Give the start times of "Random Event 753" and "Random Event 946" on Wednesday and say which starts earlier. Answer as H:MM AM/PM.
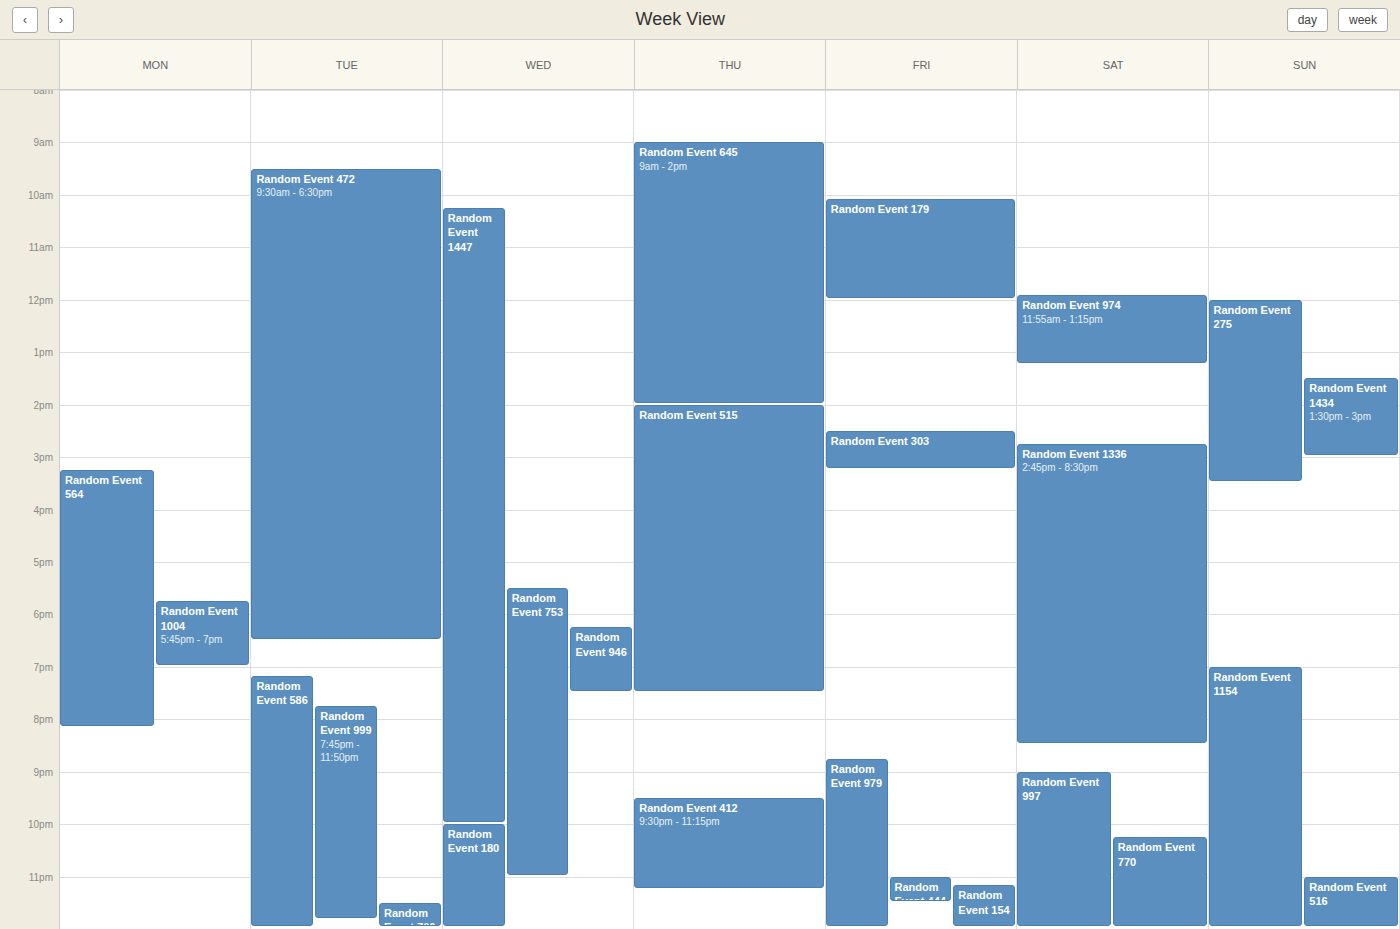
"Random Event 753" 5:30 PM; "Random Event 946" 6:15 PM.